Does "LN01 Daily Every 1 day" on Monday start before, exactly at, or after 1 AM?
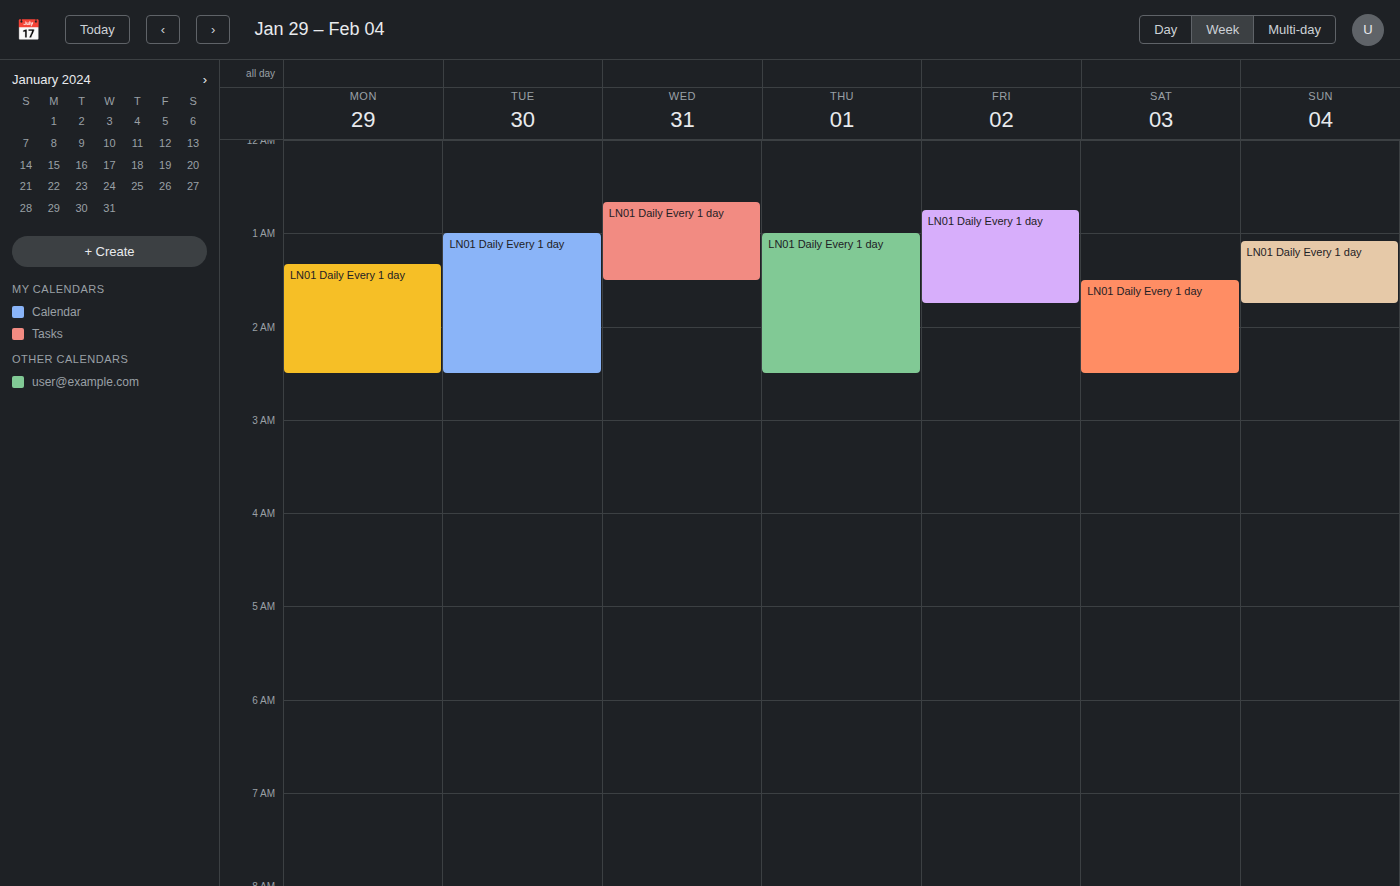
1:20 AM -- after 1 AM, 20 minutes below the 1 AM line.